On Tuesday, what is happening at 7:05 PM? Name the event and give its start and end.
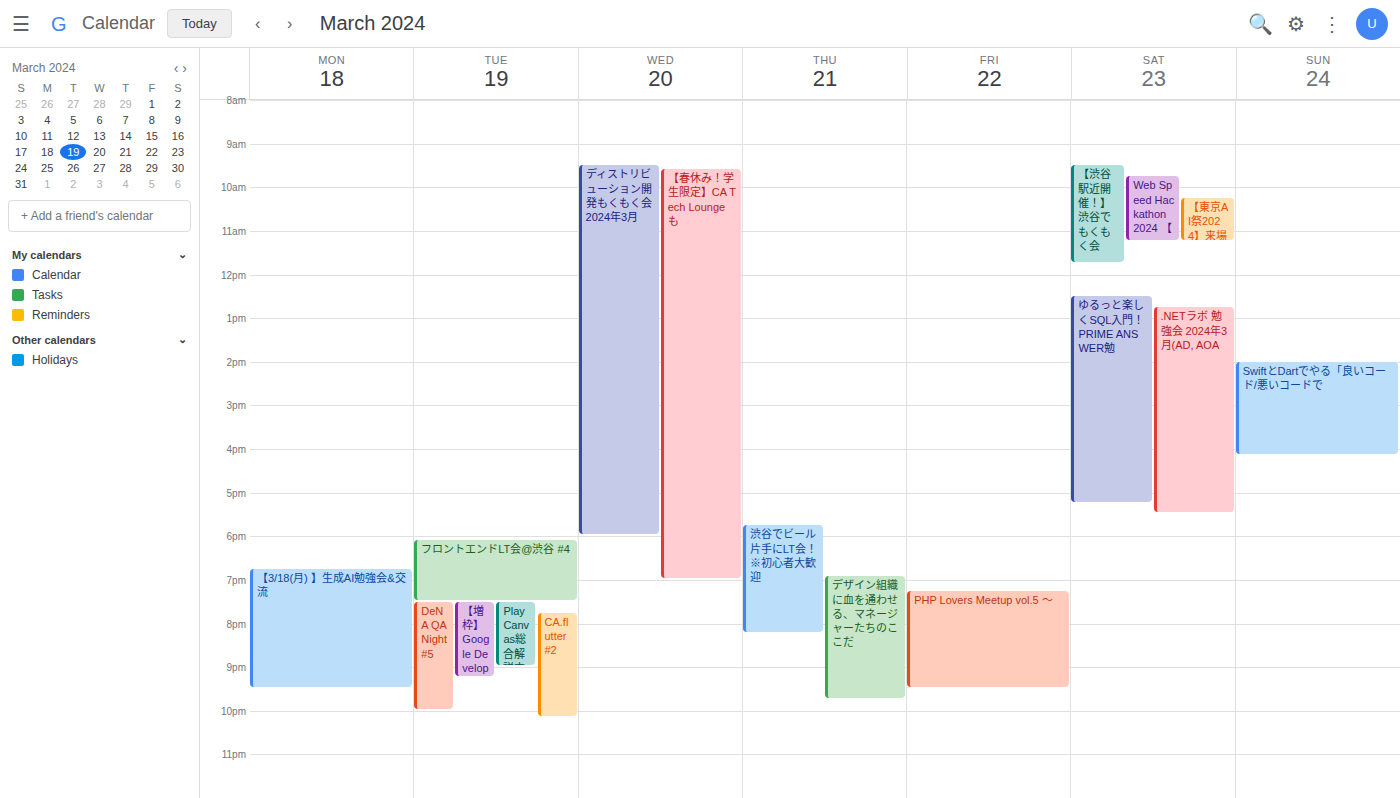
"フロントエンドLT会@渋谷 #4", 6:05 PM to 7:30 PM